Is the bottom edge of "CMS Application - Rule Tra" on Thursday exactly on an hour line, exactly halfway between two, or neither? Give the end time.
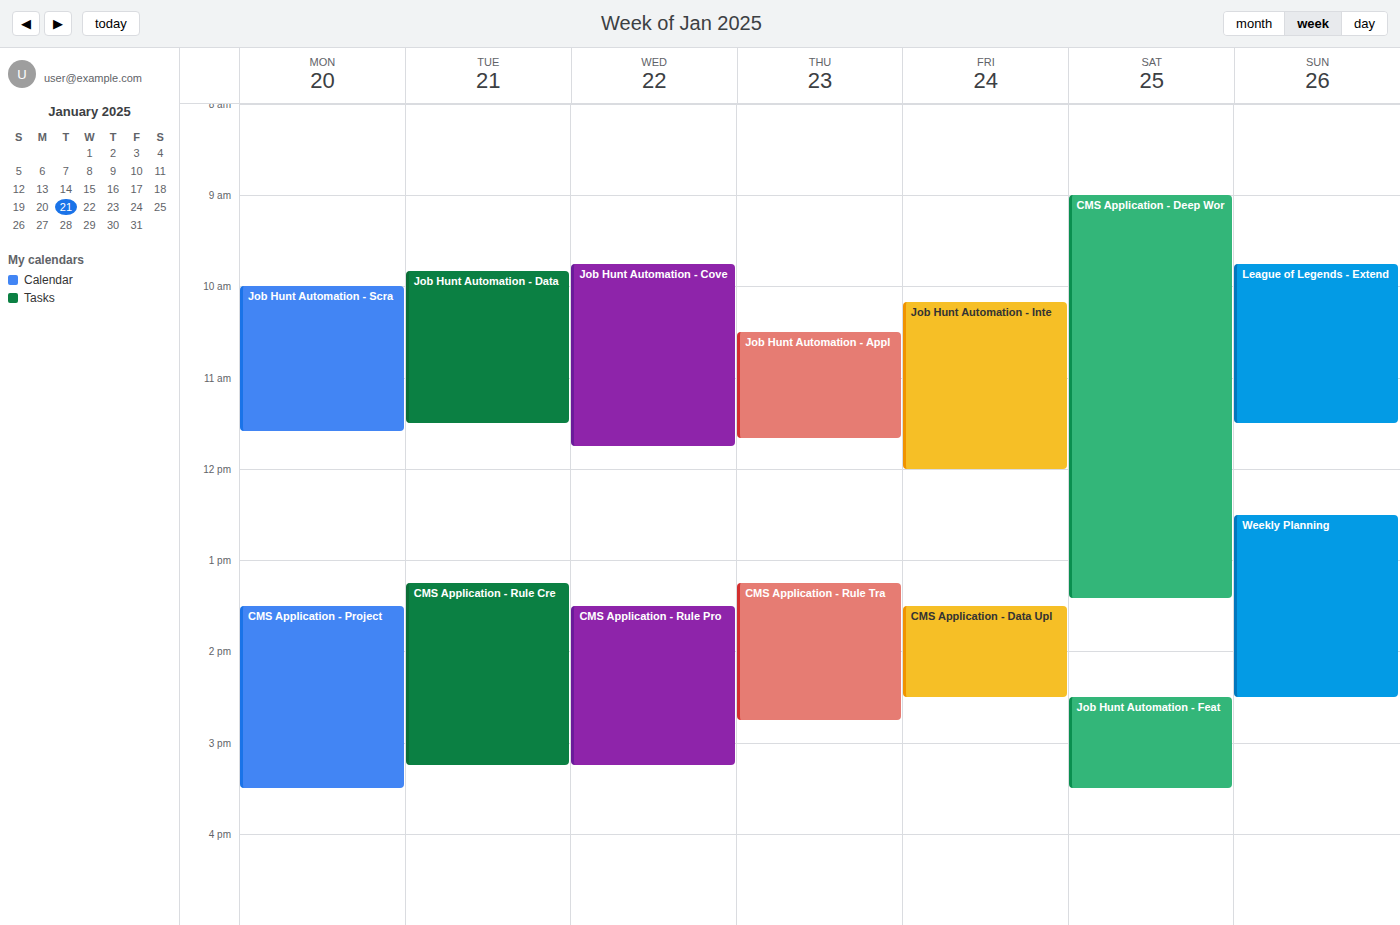
2:45 PM -- neither: three quarters of the way from the 2 PM line to the 3 PM line.